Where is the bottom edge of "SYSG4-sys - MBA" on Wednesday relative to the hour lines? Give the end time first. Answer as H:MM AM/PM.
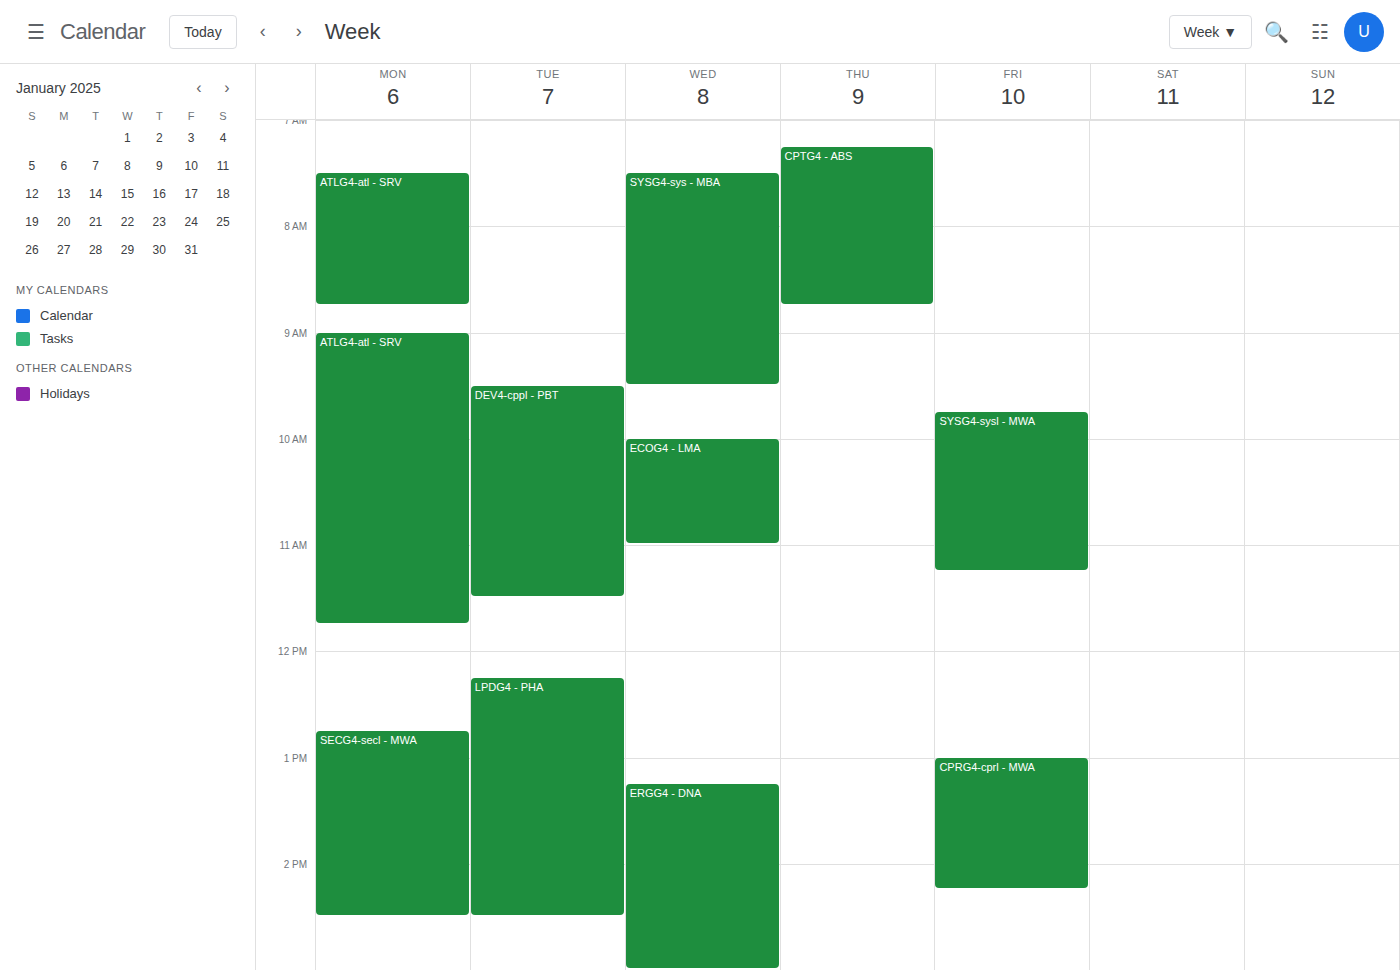
9:30 AM -- halfway between the 9 AM and 10 AM lines.